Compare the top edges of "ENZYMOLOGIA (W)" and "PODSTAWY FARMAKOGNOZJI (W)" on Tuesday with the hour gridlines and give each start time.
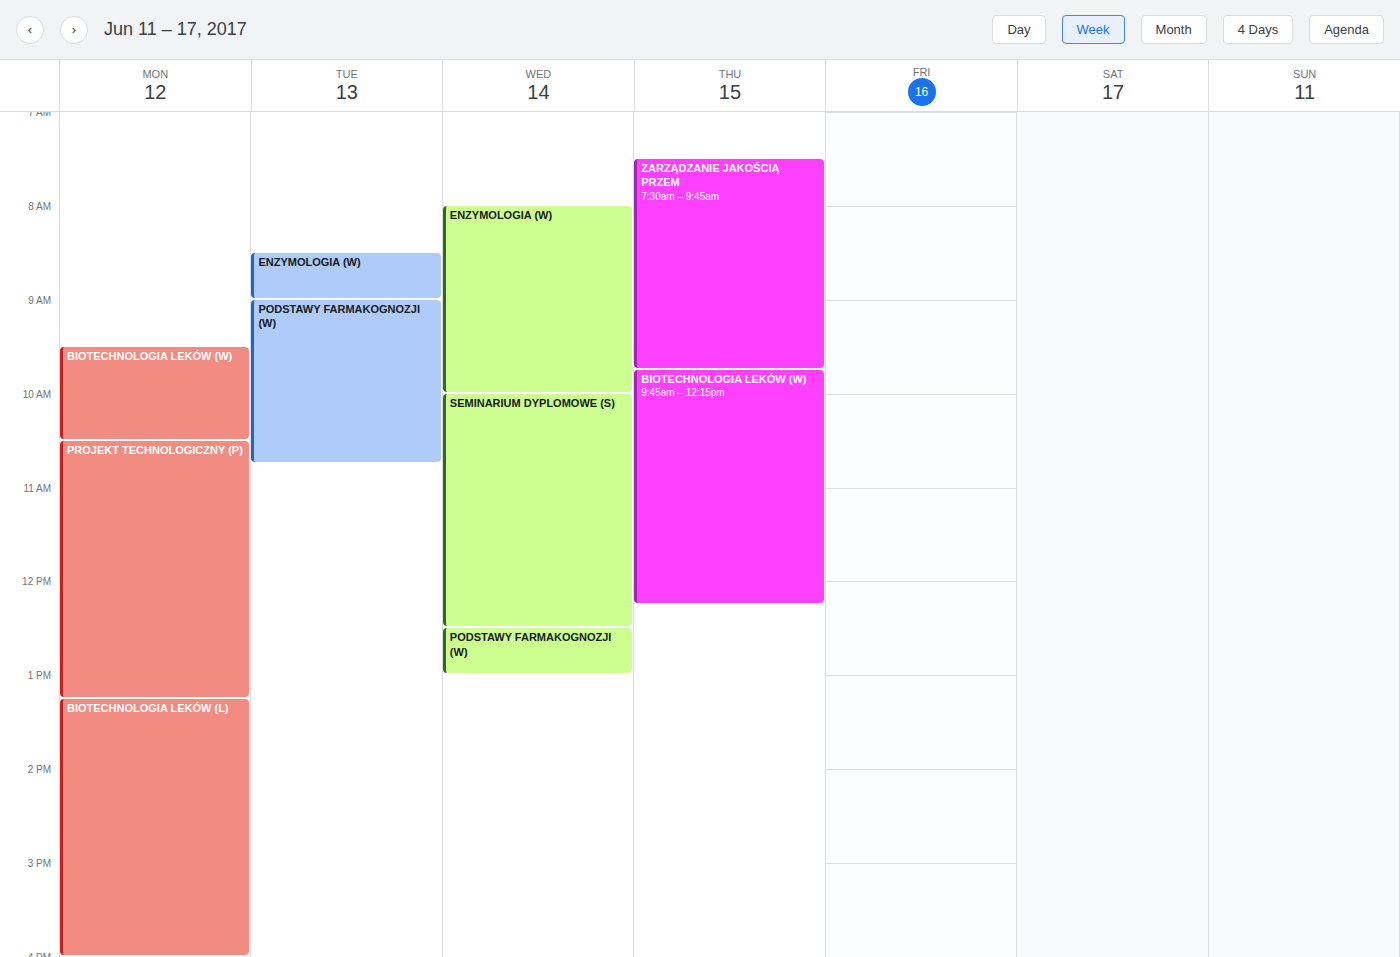
"ENZYMOLOGIA (W)": 8:30 AM, halfway between the 8 AM and 9 AM lines. "PODSTAWY FARMAKOGNOZJI (W)": 9:00 AM, exactly on the 9 AM line.